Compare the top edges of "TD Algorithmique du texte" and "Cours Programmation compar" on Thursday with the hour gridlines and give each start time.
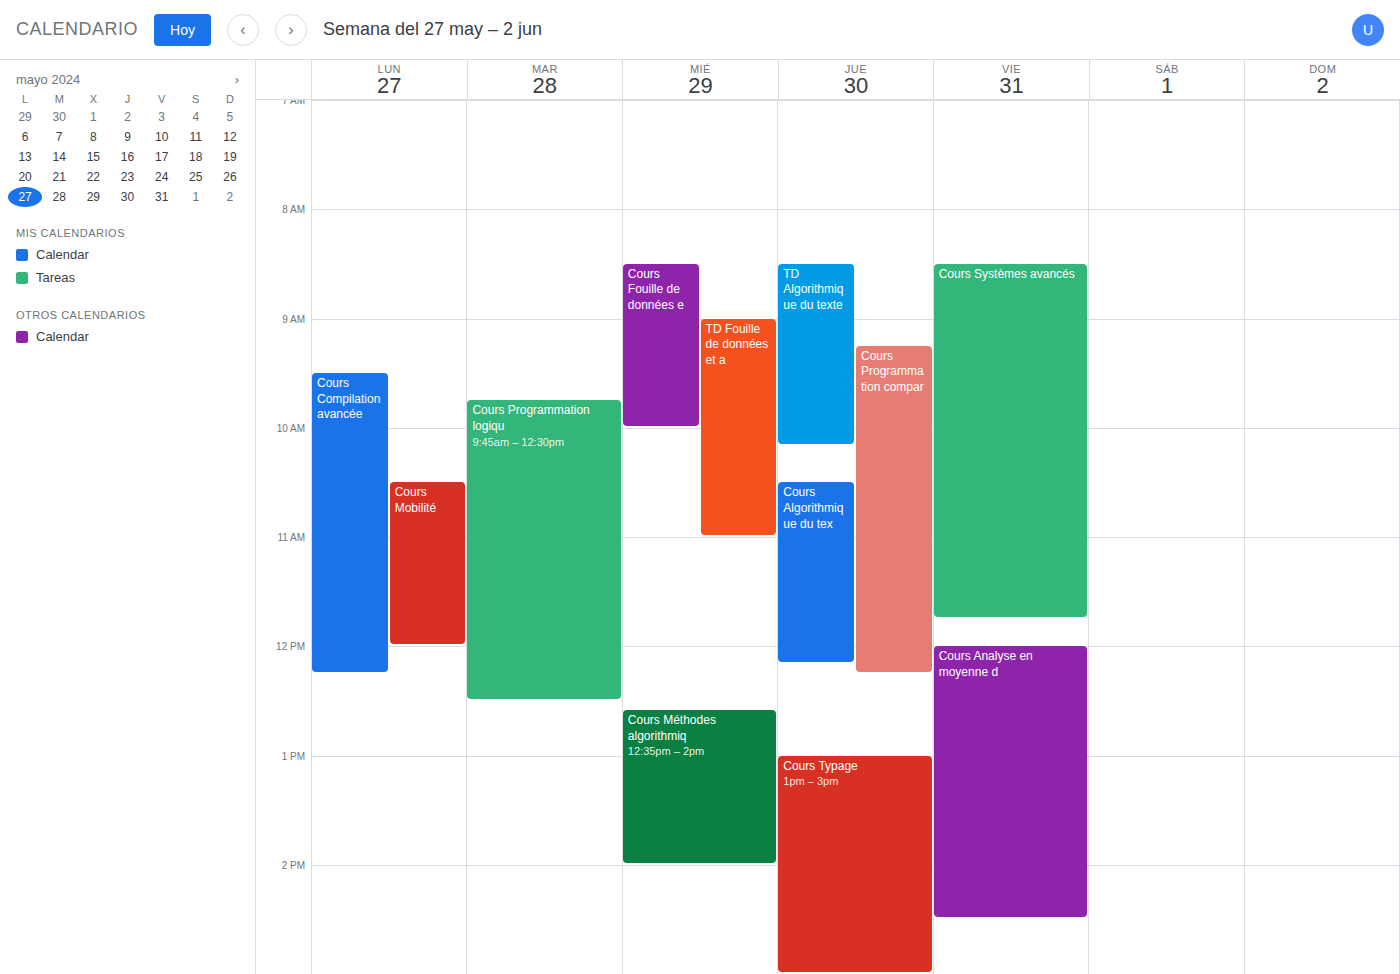
"TD Algorithmique du texte": 8:30 AM, halfway between the 8 AM and 9 AM lines. "Cours Programmation compar": 9:15 AM, neither: a quarter of the way from the 9 AM line to the 10 AM line.